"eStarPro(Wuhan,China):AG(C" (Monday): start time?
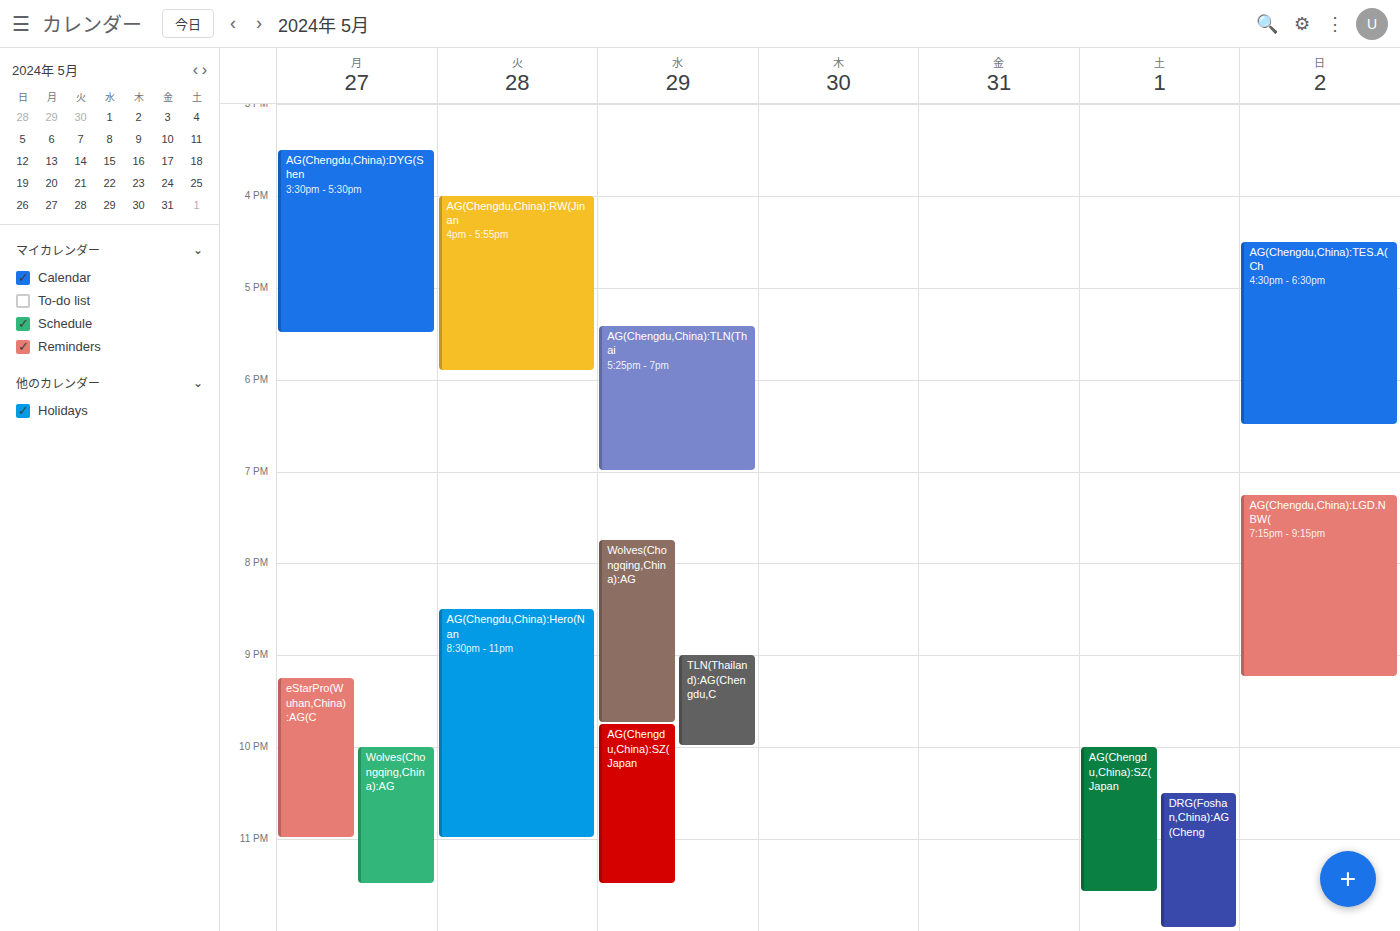
9:15 PM